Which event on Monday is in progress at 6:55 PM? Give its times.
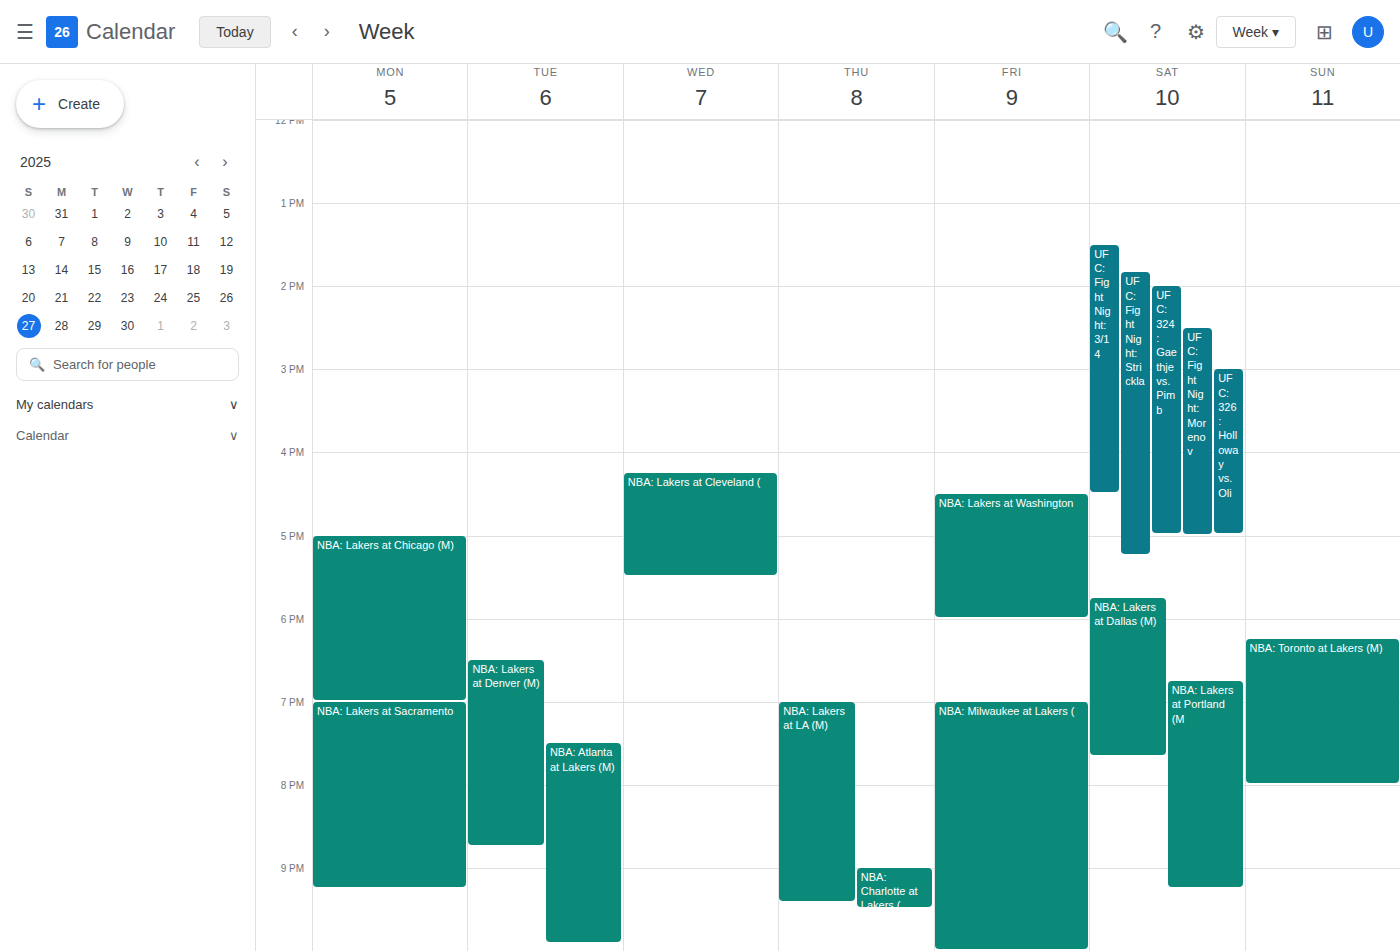
"NBA: Lakers at Chicago (M)", 5:00 PM to 7:00 PM